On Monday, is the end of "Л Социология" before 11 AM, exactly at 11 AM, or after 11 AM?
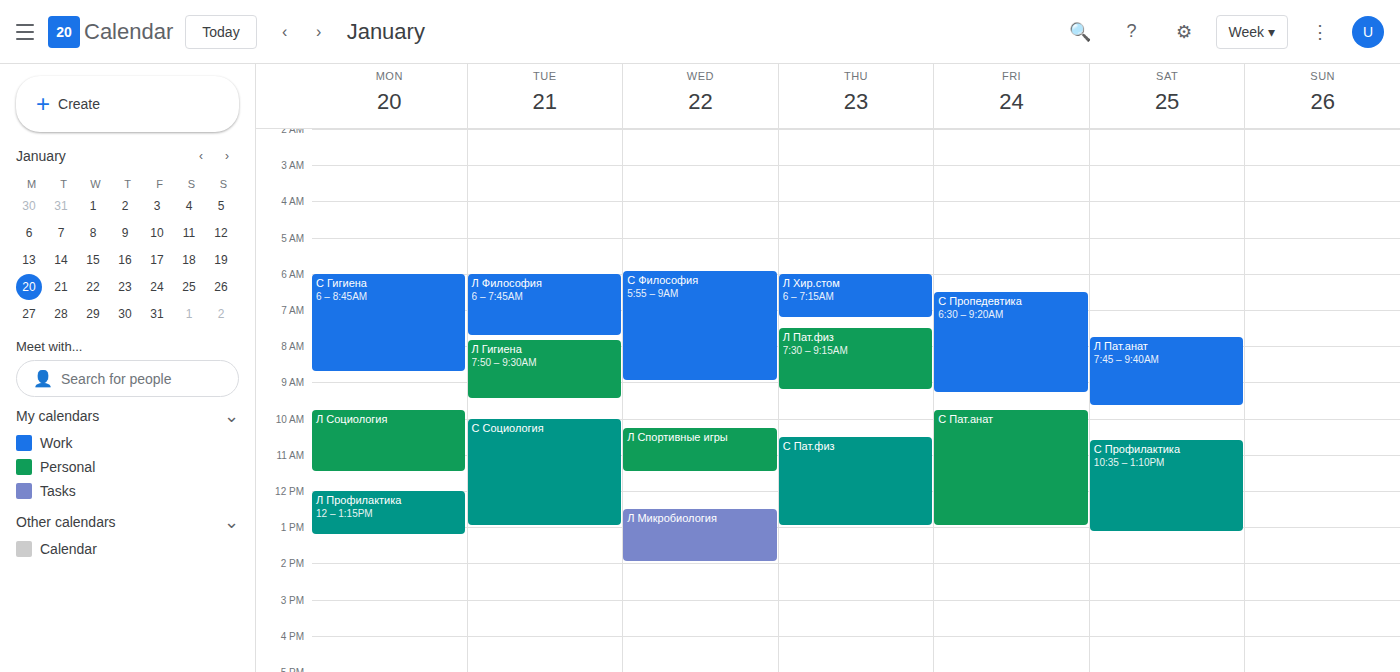
11:30 AM -- after 11 AM, 30 minutes below the 11 AM line.